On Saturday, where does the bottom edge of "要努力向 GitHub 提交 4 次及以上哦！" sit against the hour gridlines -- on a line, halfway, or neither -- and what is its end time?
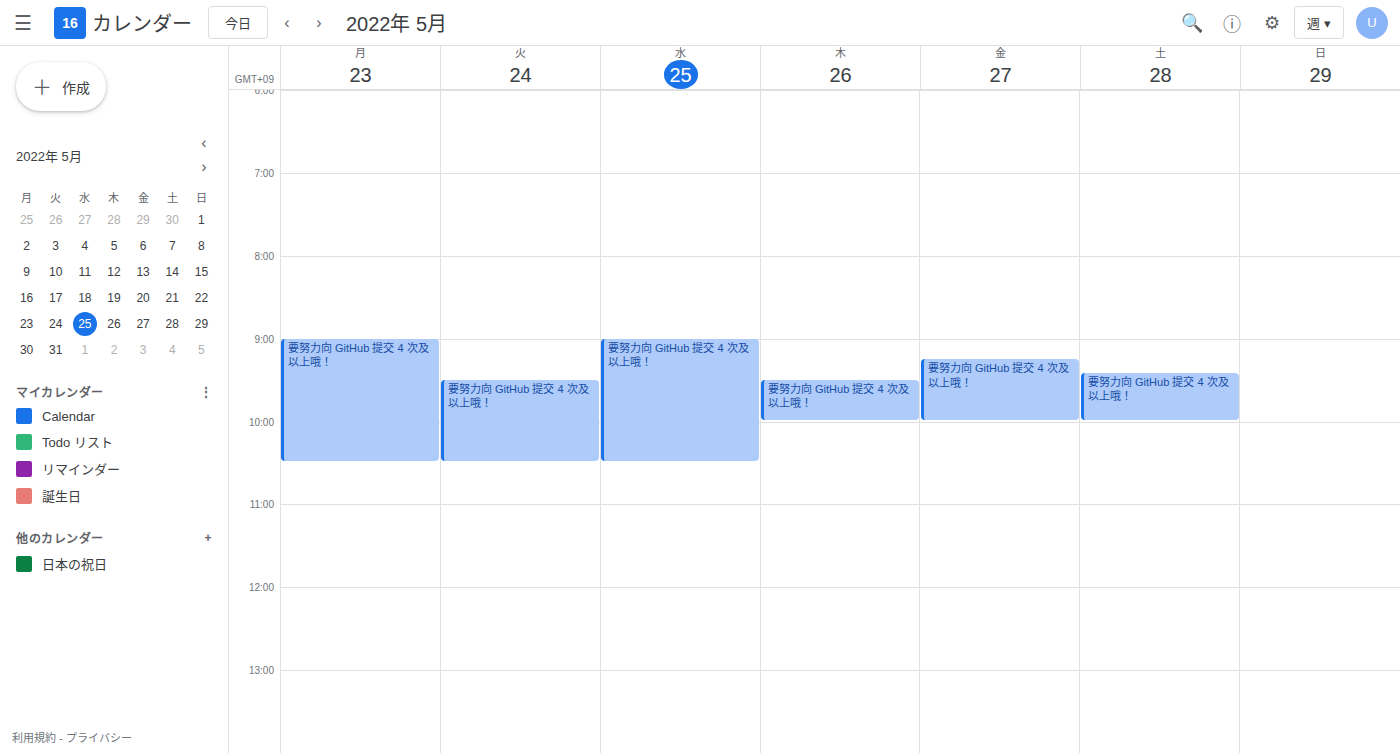
10:00 AM -- exactly on the 10 AM line.